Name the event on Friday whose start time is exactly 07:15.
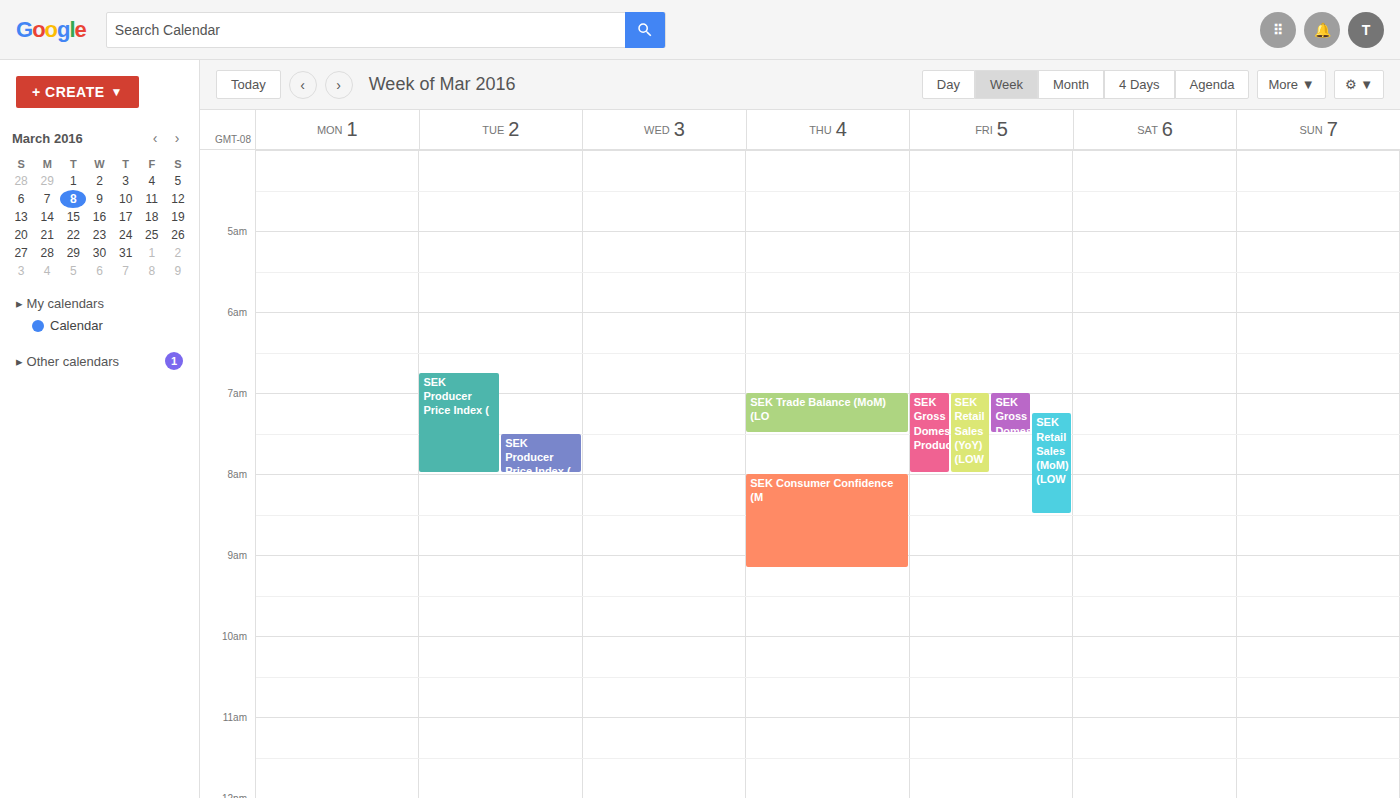
"SEK Retail Sales (MoM)(LOW"